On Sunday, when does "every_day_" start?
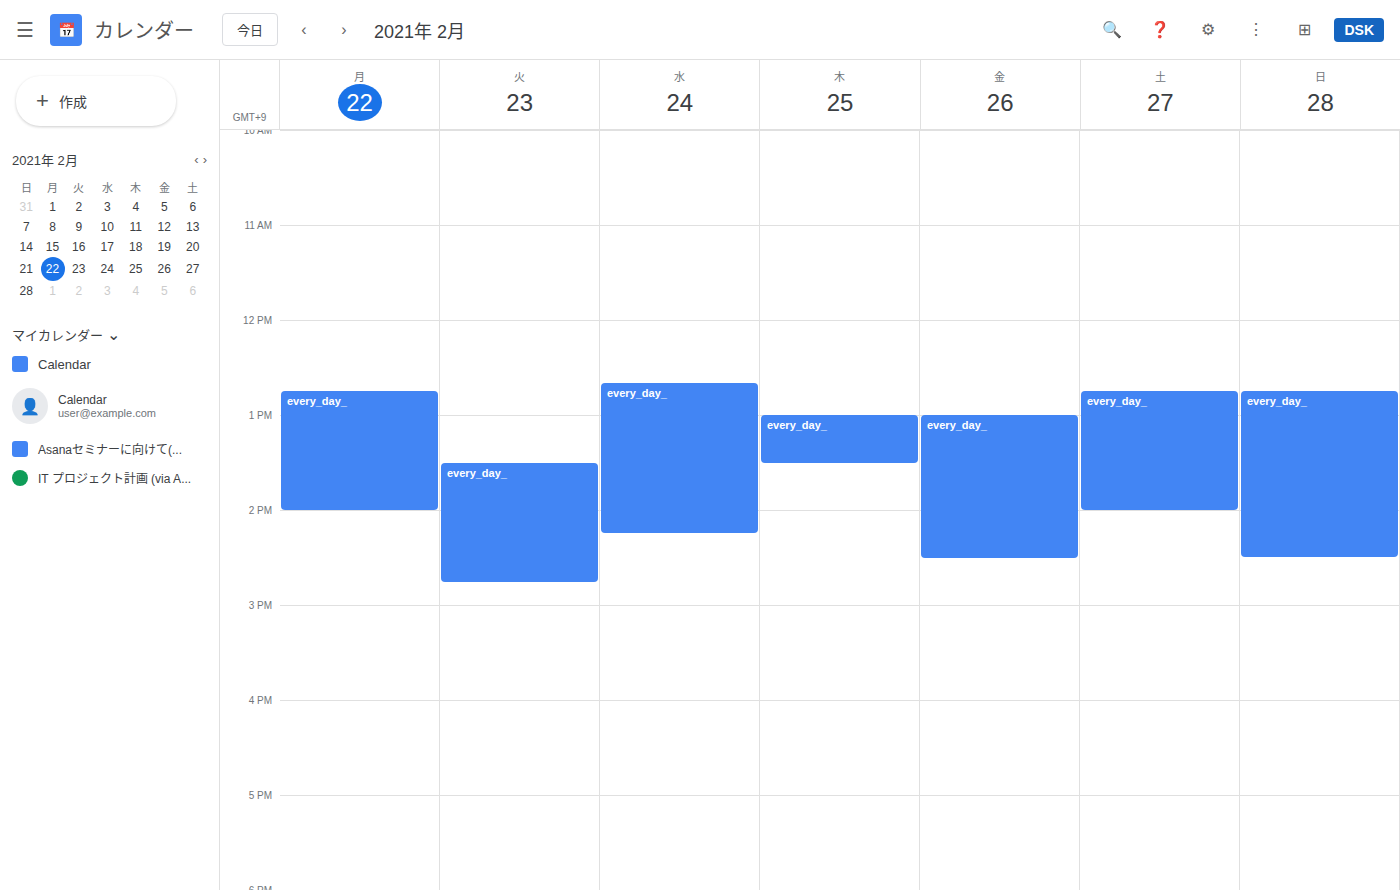
12:45 PM